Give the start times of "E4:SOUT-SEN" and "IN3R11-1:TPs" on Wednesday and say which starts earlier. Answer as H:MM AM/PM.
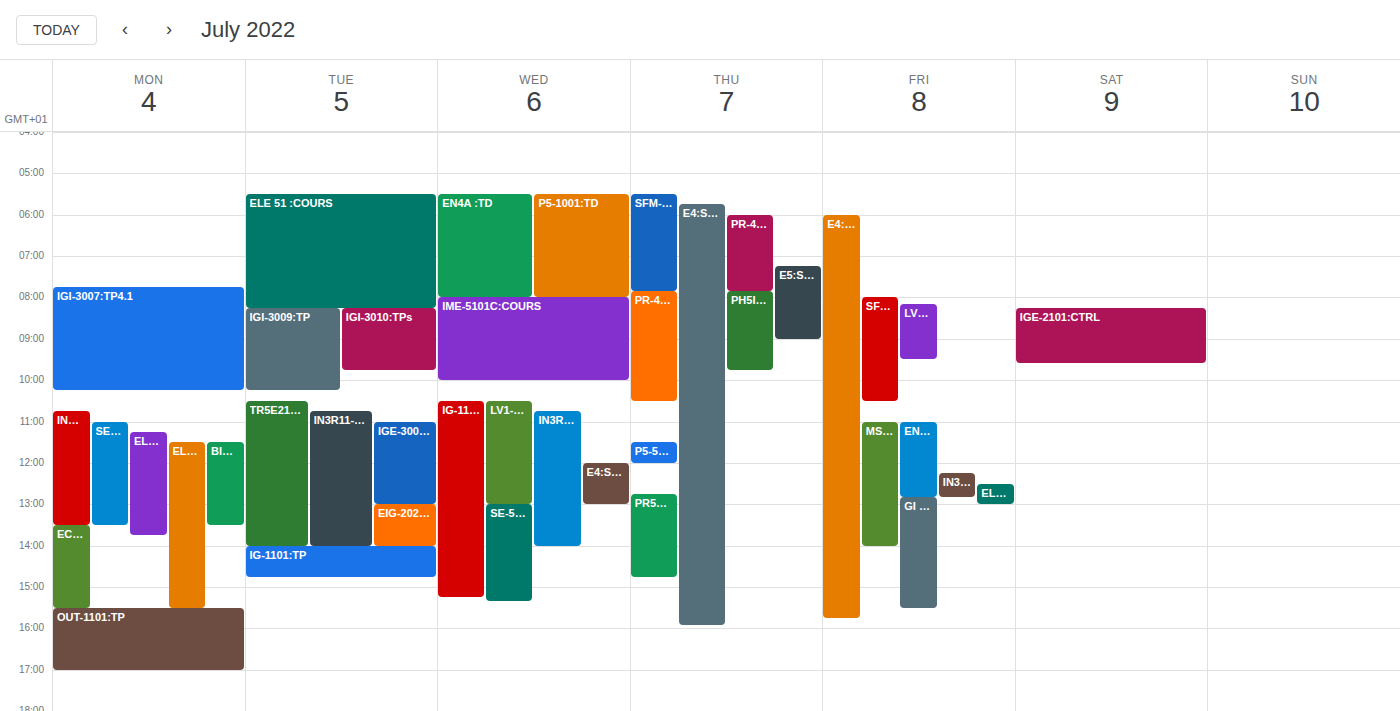
"IN3R11-1:TPs" 10:45 AM; "E4:SOUT-SEN" 12:00 PM.